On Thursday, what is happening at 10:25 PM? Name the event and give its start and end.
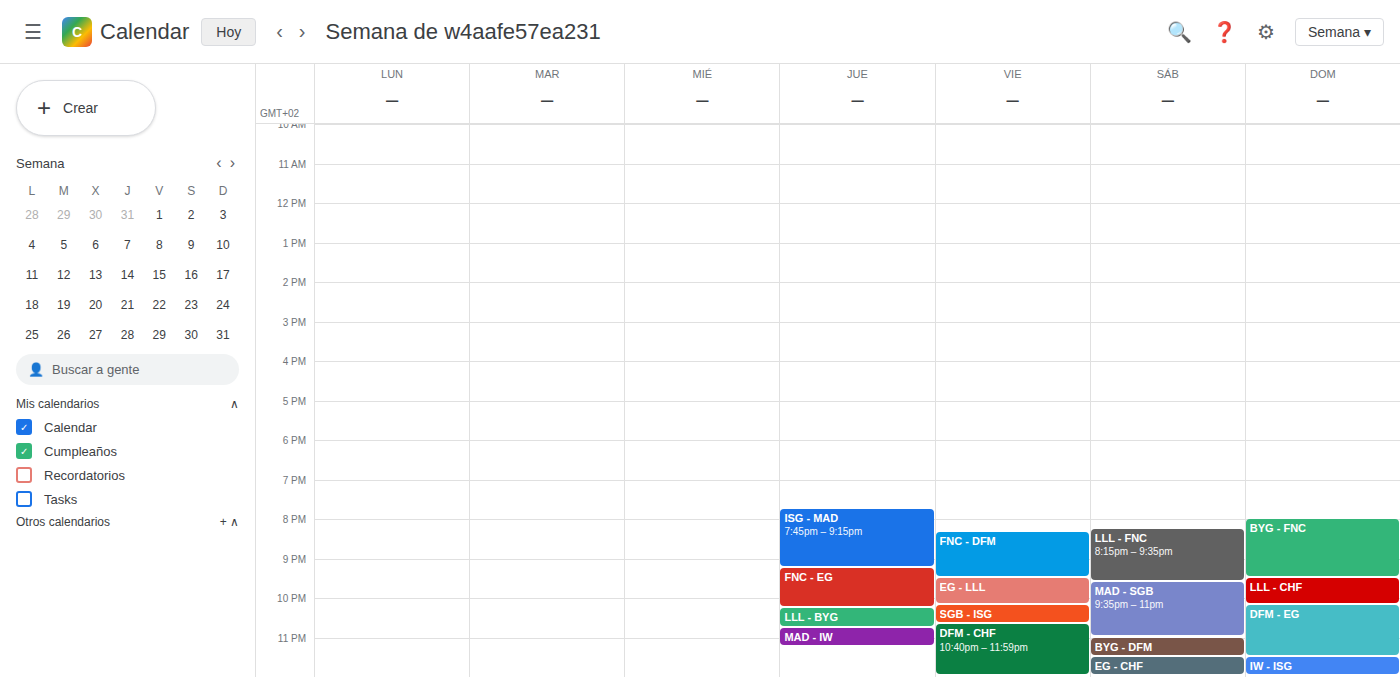
"LLL - BYG", 10:15 PM to 10:45 PM